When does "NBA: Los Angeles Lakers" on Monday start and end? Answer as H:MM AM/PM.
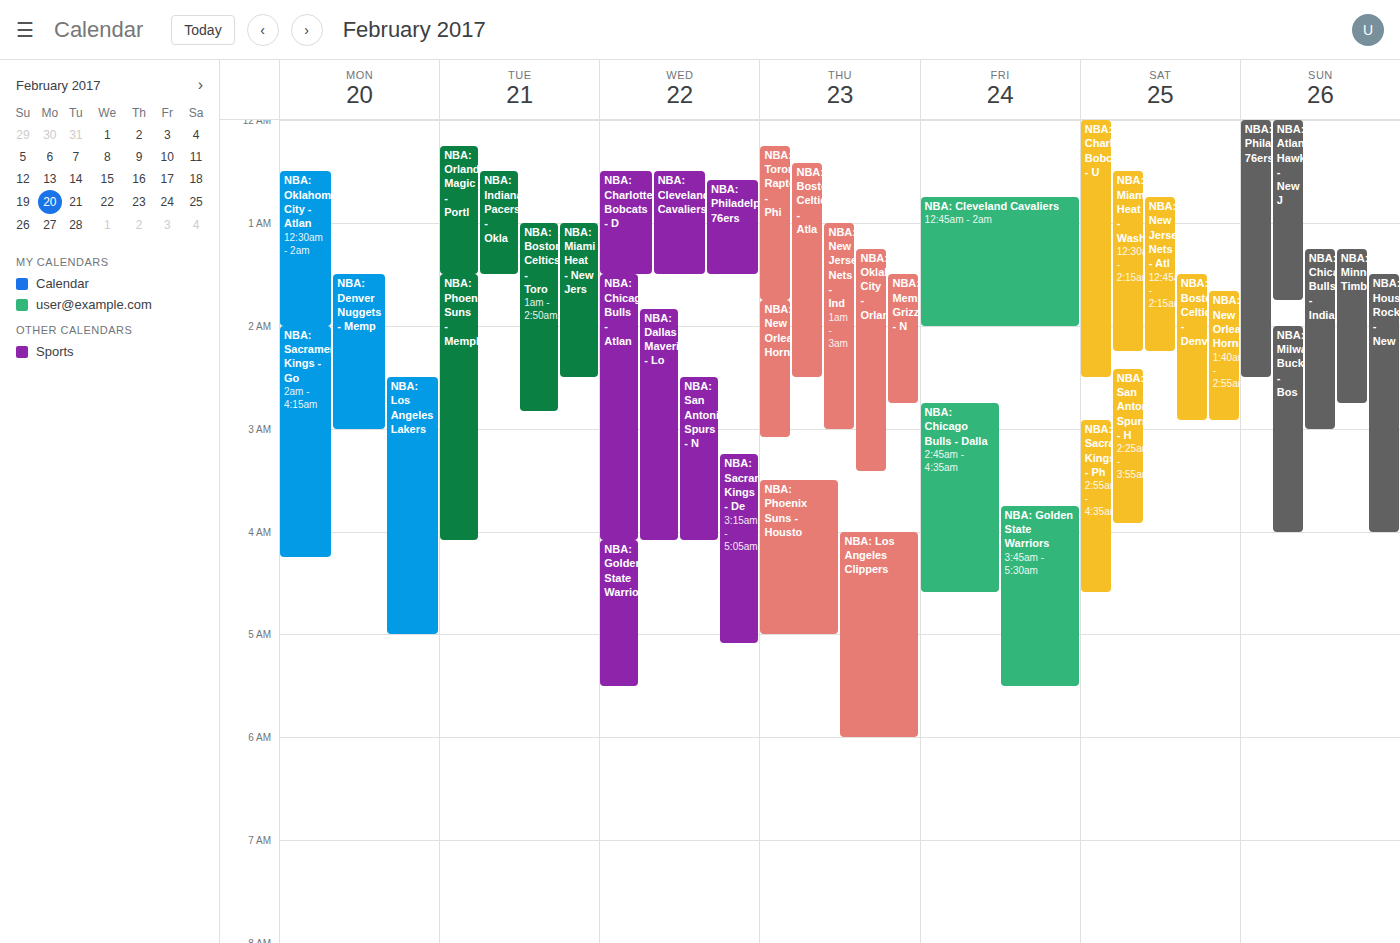
2:30 AM to 5:00 AM